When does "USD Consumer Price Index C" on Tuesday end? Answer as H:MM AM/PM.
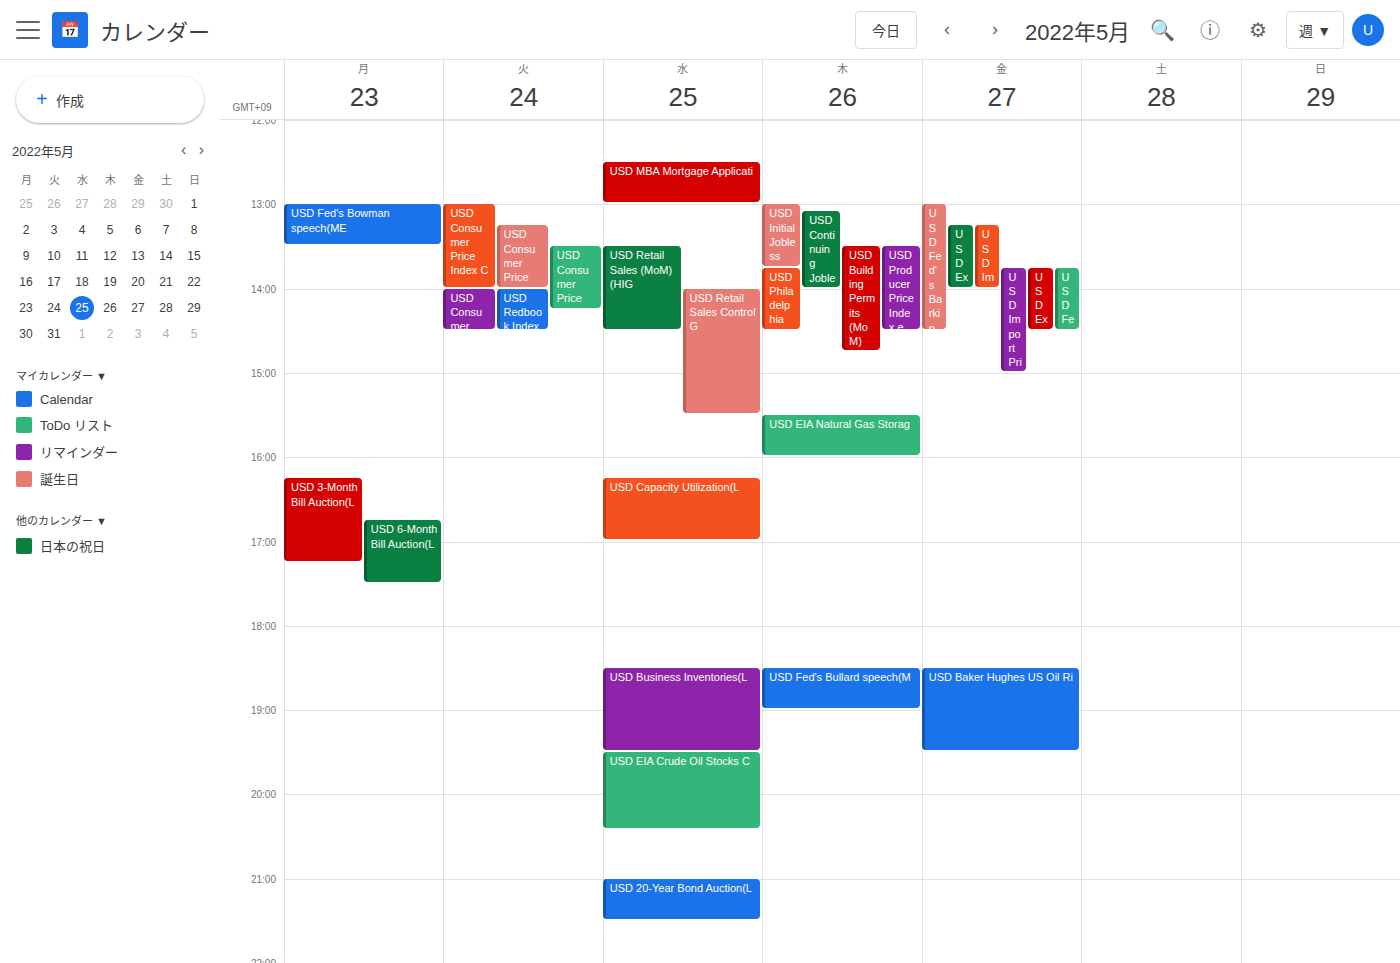
2:00 PM